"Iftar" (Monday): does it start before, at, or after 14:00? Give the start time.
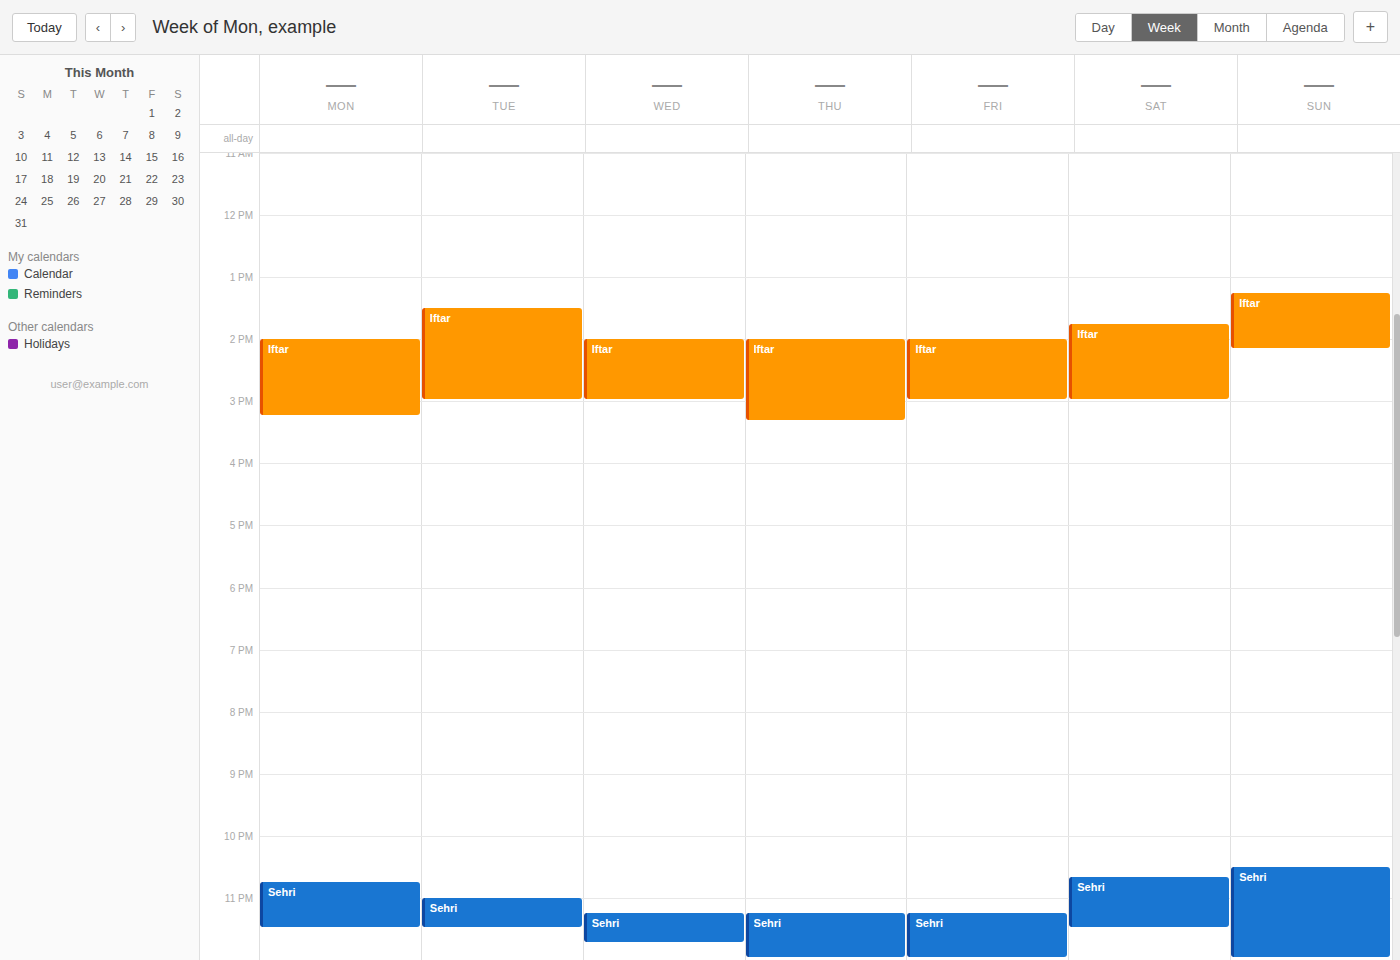
14:00 -- exactly at 14:00, on the 14:00 line.